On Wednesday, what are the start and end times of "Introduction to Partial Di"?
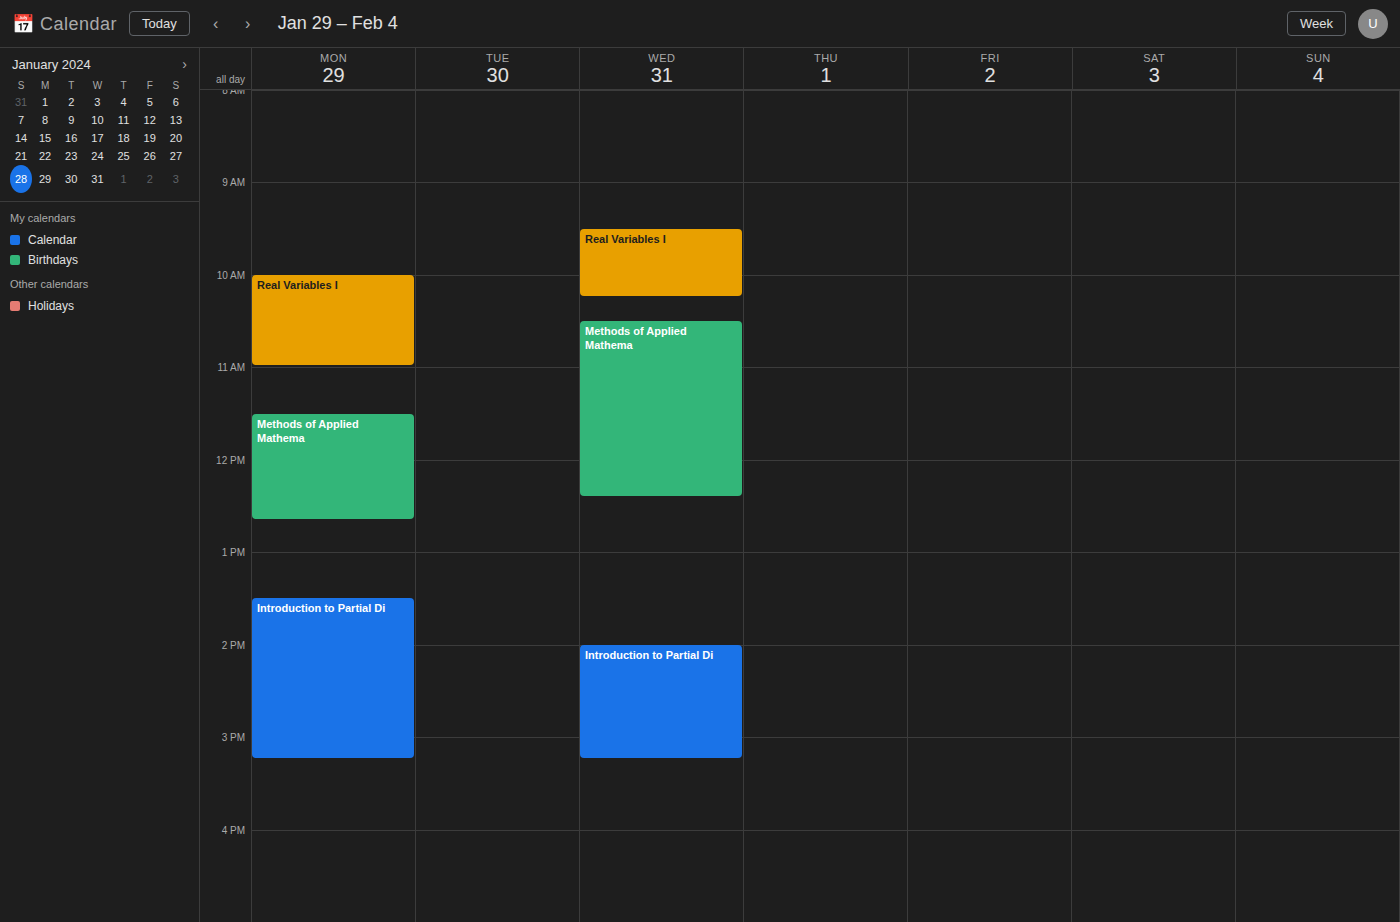
2:00 PM to 3:15 PM